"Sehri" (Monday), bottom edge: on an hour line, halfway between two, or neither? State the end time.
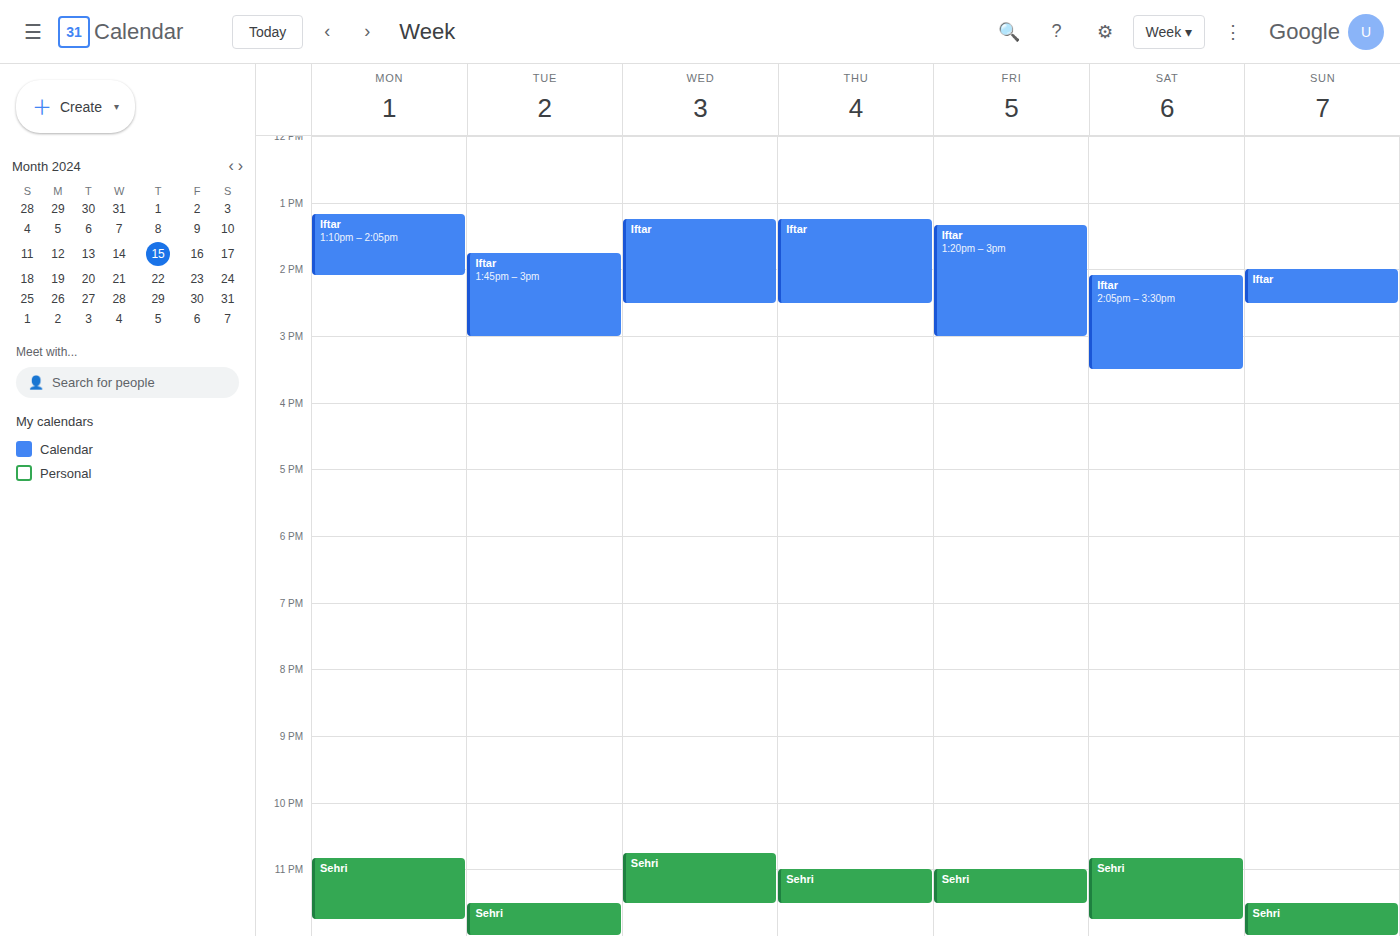
11:45 PM -- neither: three quarters of the way from the 11 PM line to the 12 AM line.